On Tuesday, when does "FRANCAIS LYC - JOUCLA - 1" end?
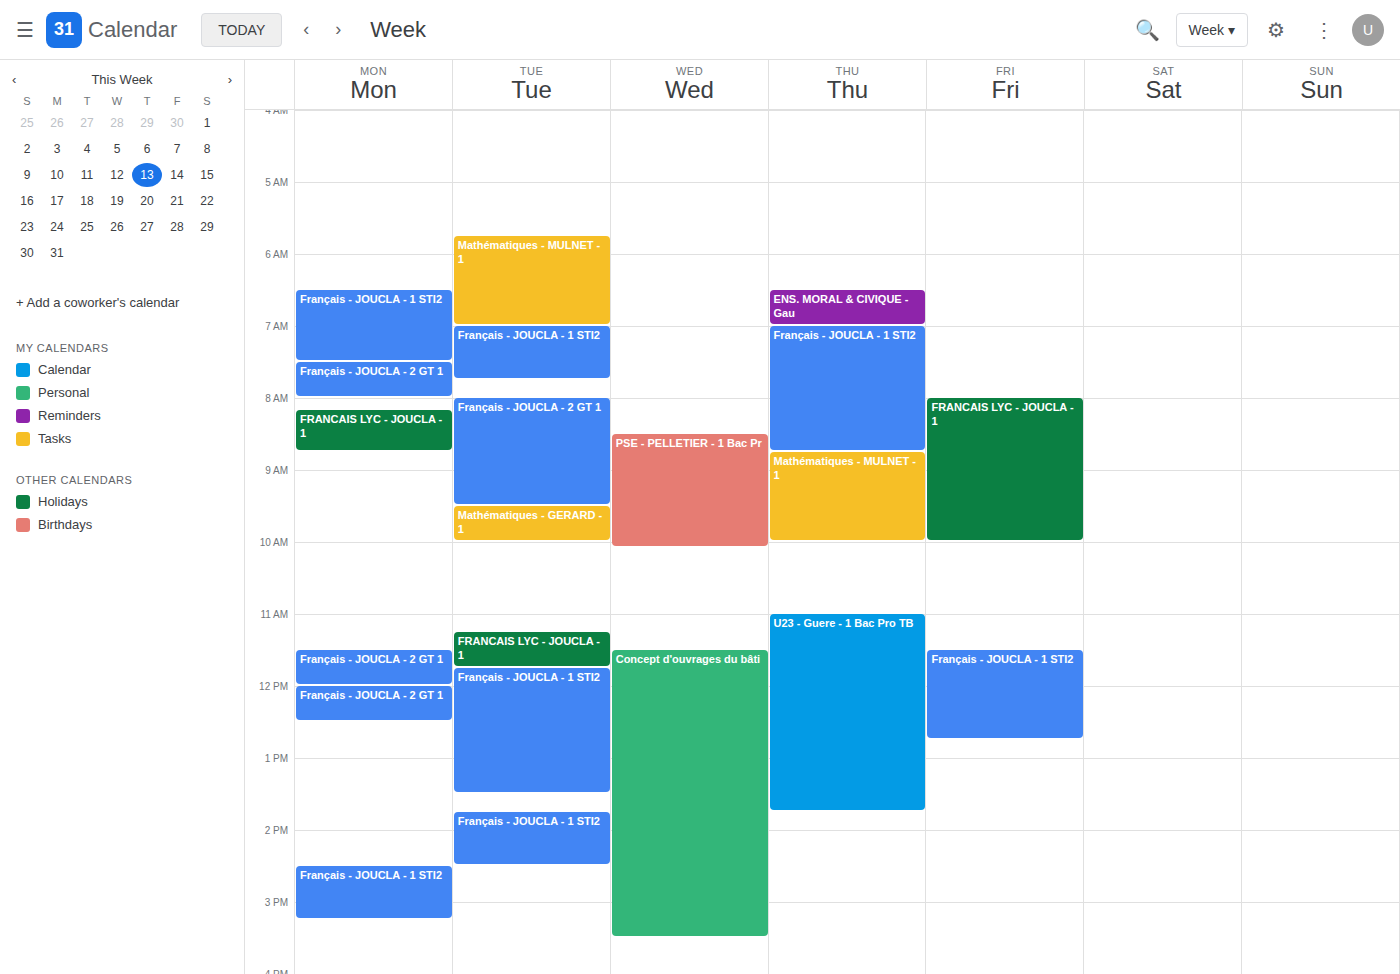
11:45 AM